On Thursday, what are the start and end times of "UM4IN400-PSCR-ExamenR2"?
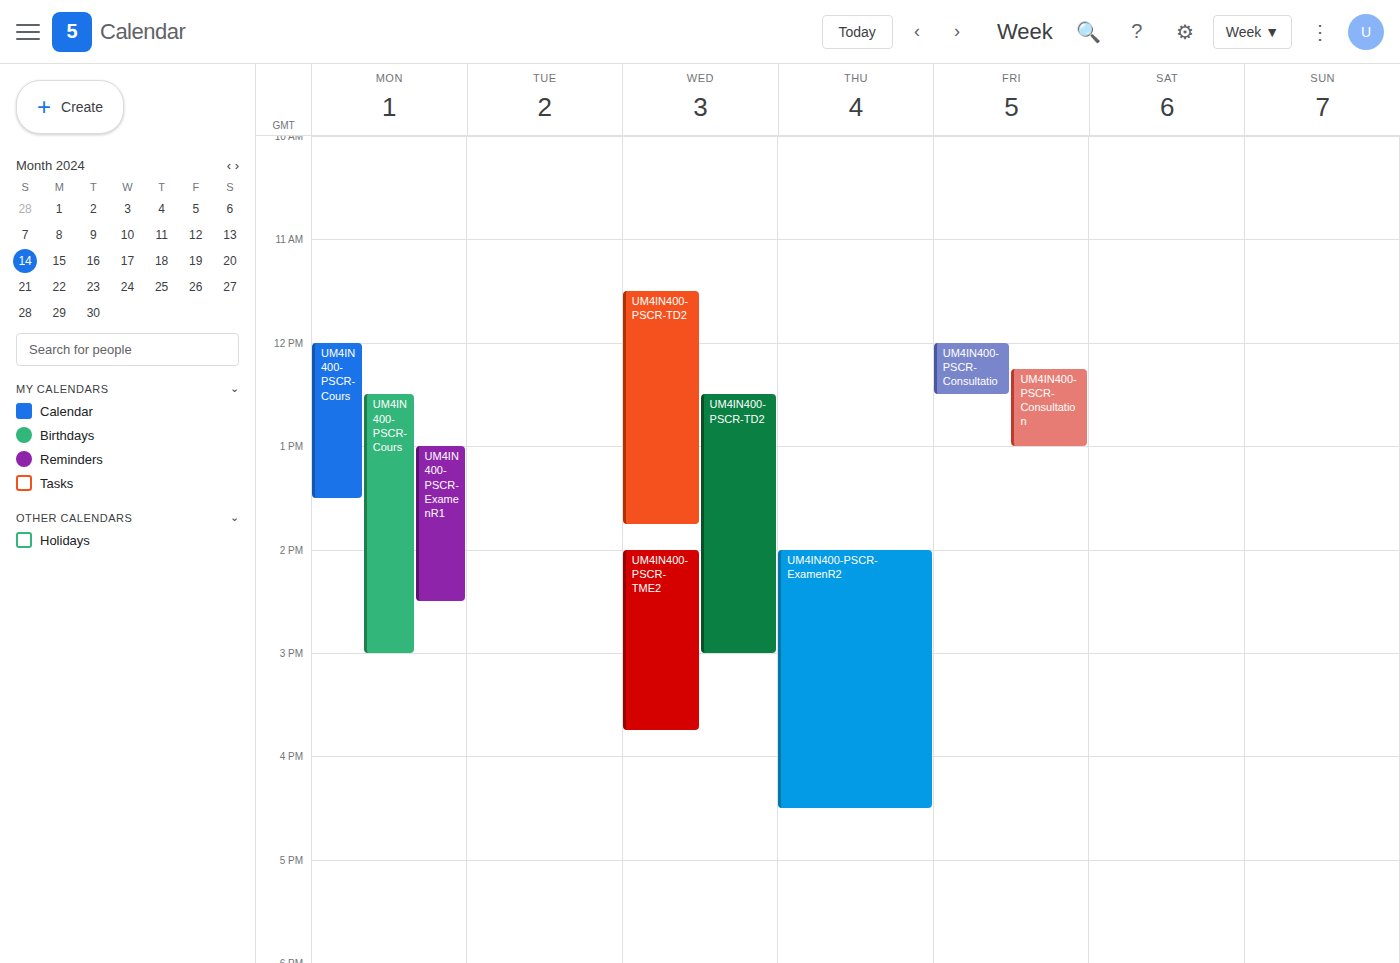
2:00 PM to 4:30 PM